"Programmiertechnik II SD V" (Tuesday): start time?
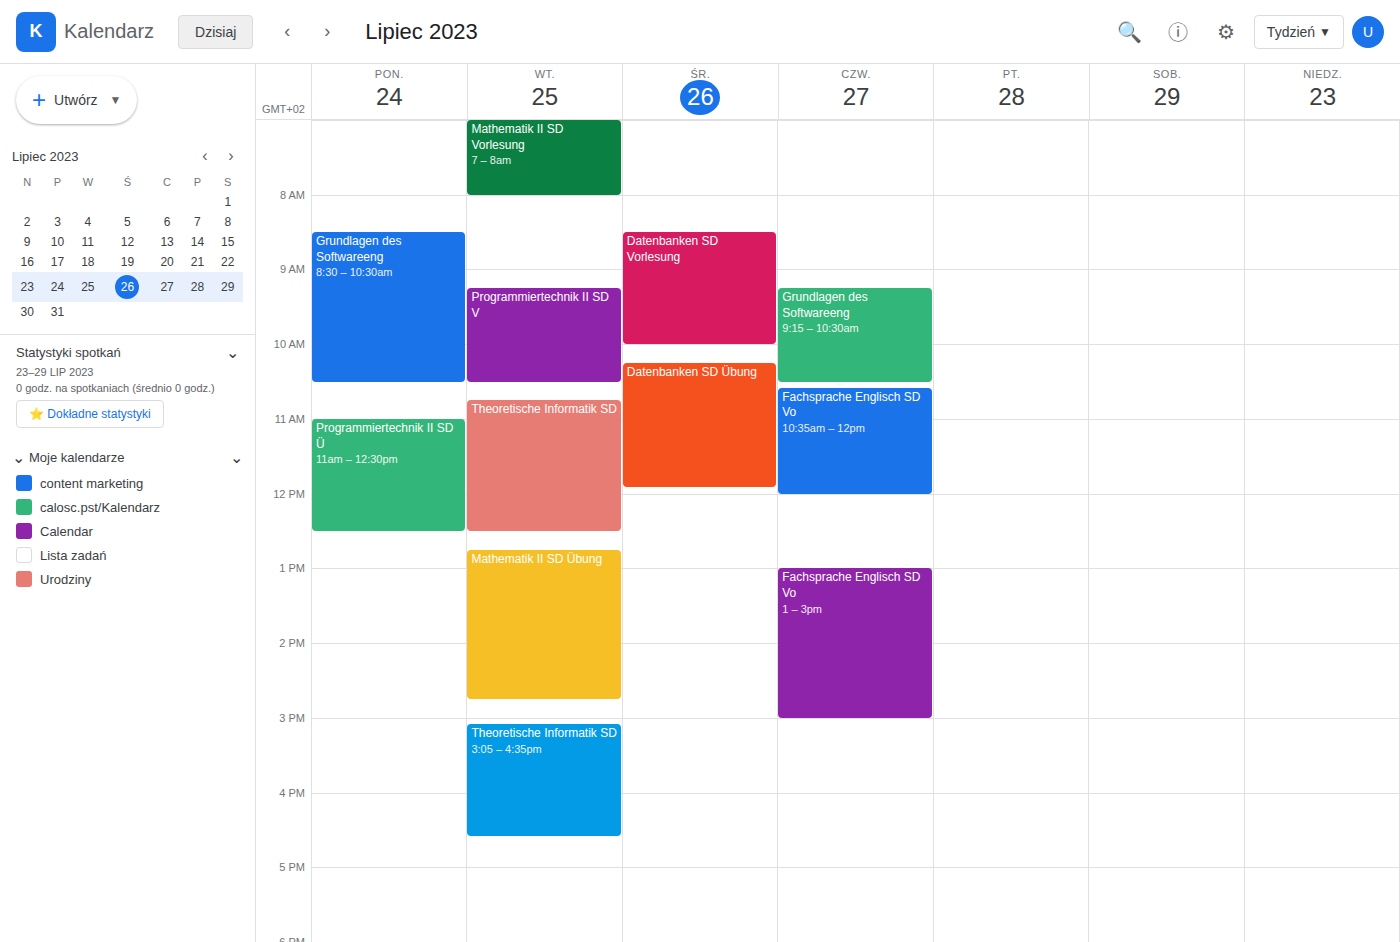
9:15 AM